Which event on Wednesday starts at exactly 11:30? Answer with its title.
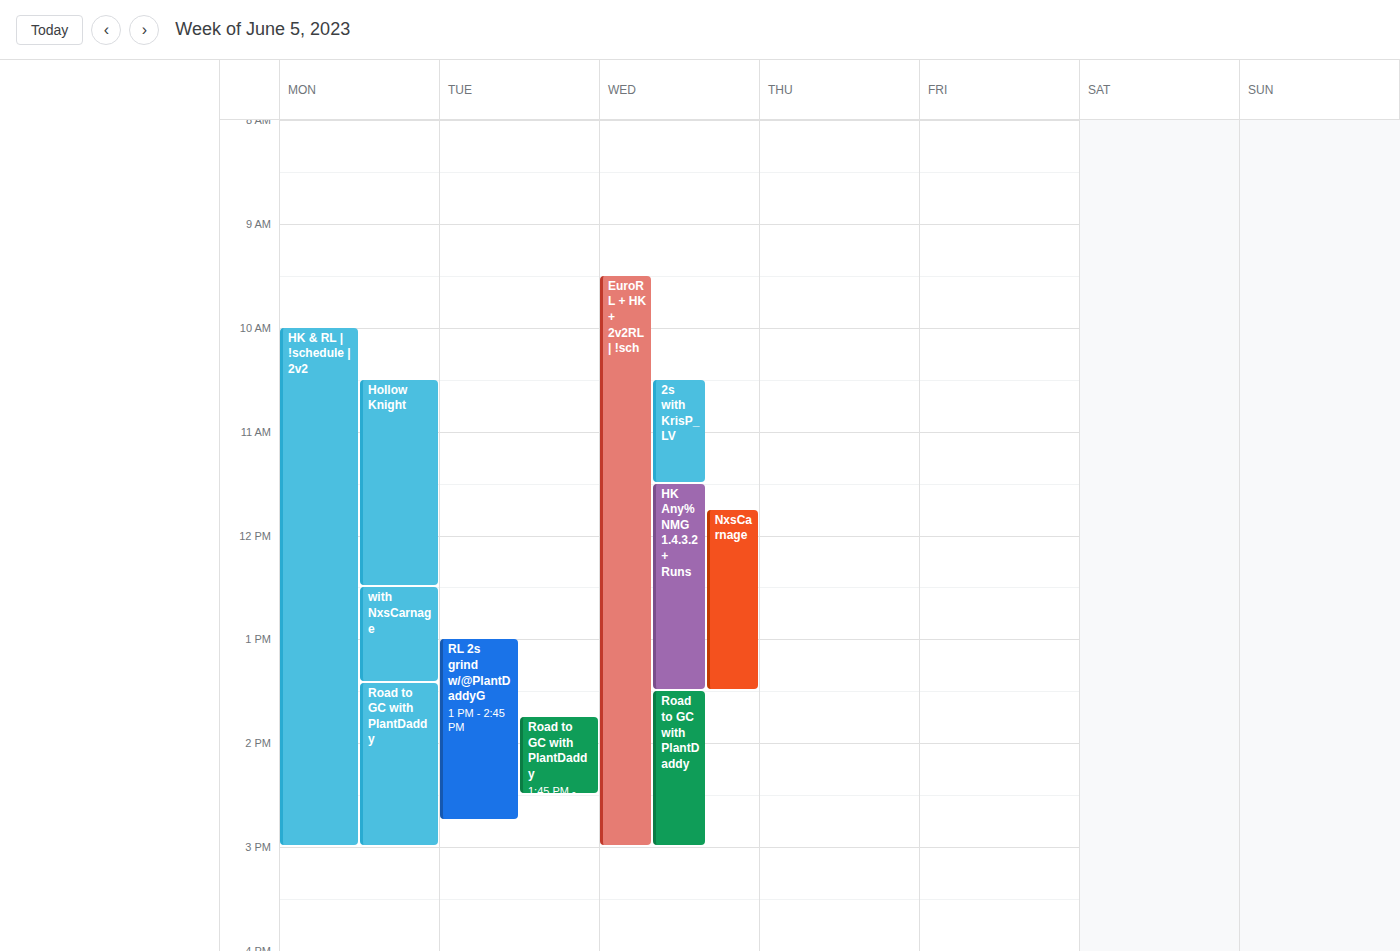
"HK Any% NMG 1.4.3.2+ Runs"